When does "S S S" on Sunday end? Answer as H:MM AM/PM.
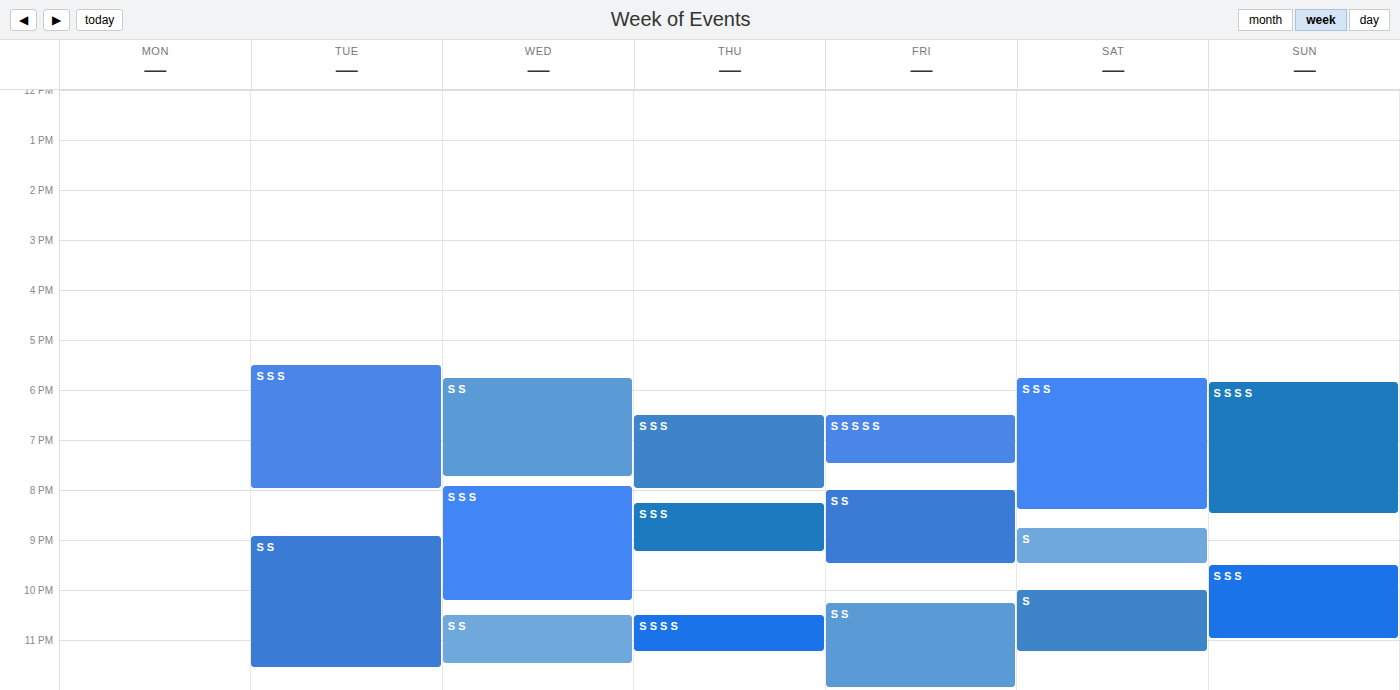
11:00 PM